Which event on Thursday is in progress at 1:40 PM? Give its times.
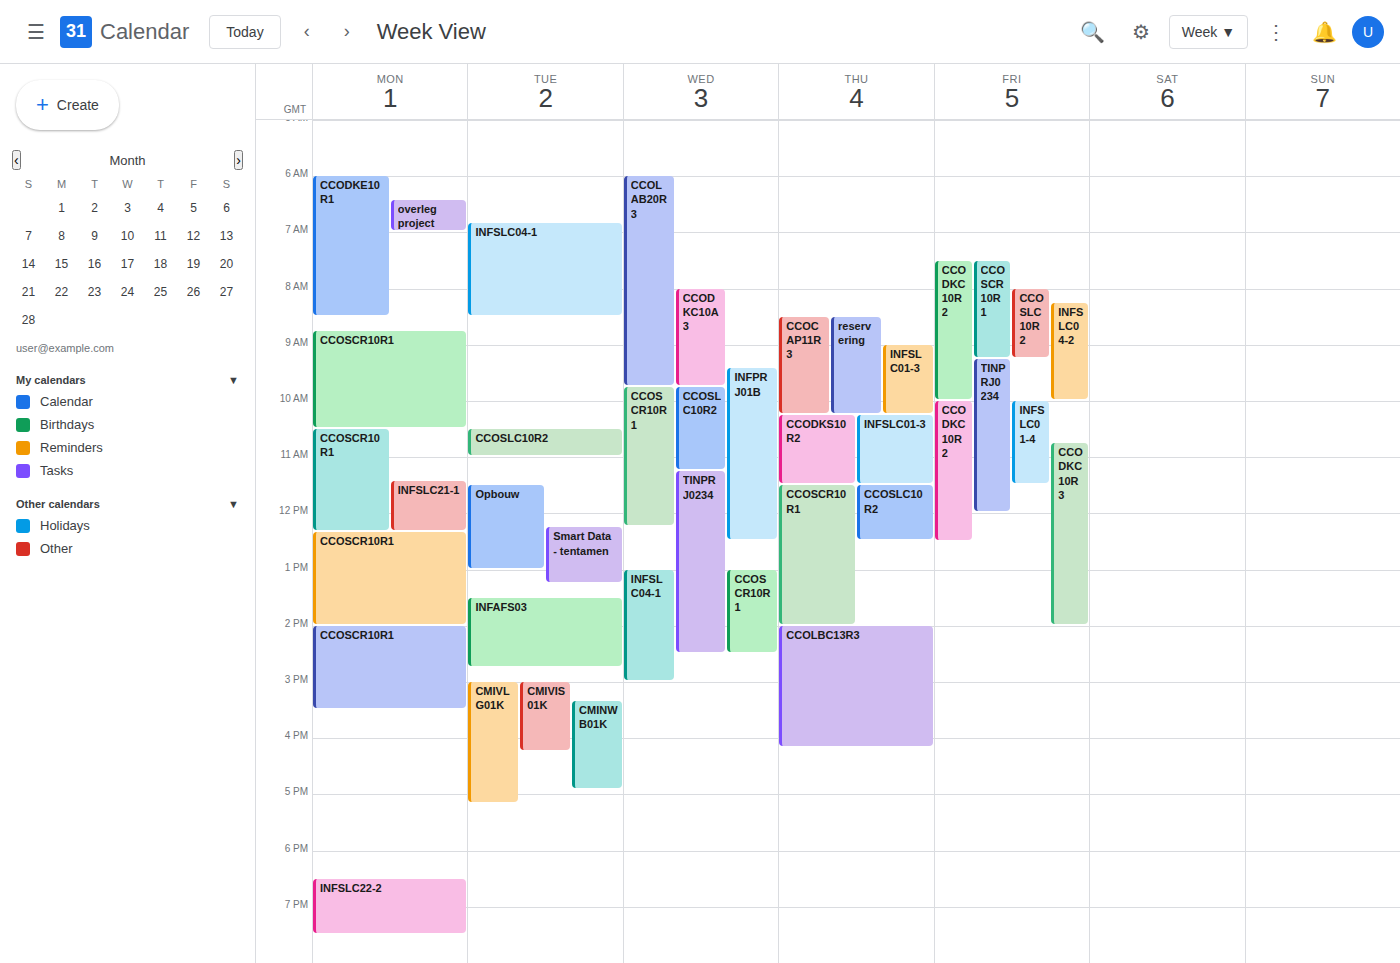
"CCOSCR10R1", 11:30 AM to 2:00 PM